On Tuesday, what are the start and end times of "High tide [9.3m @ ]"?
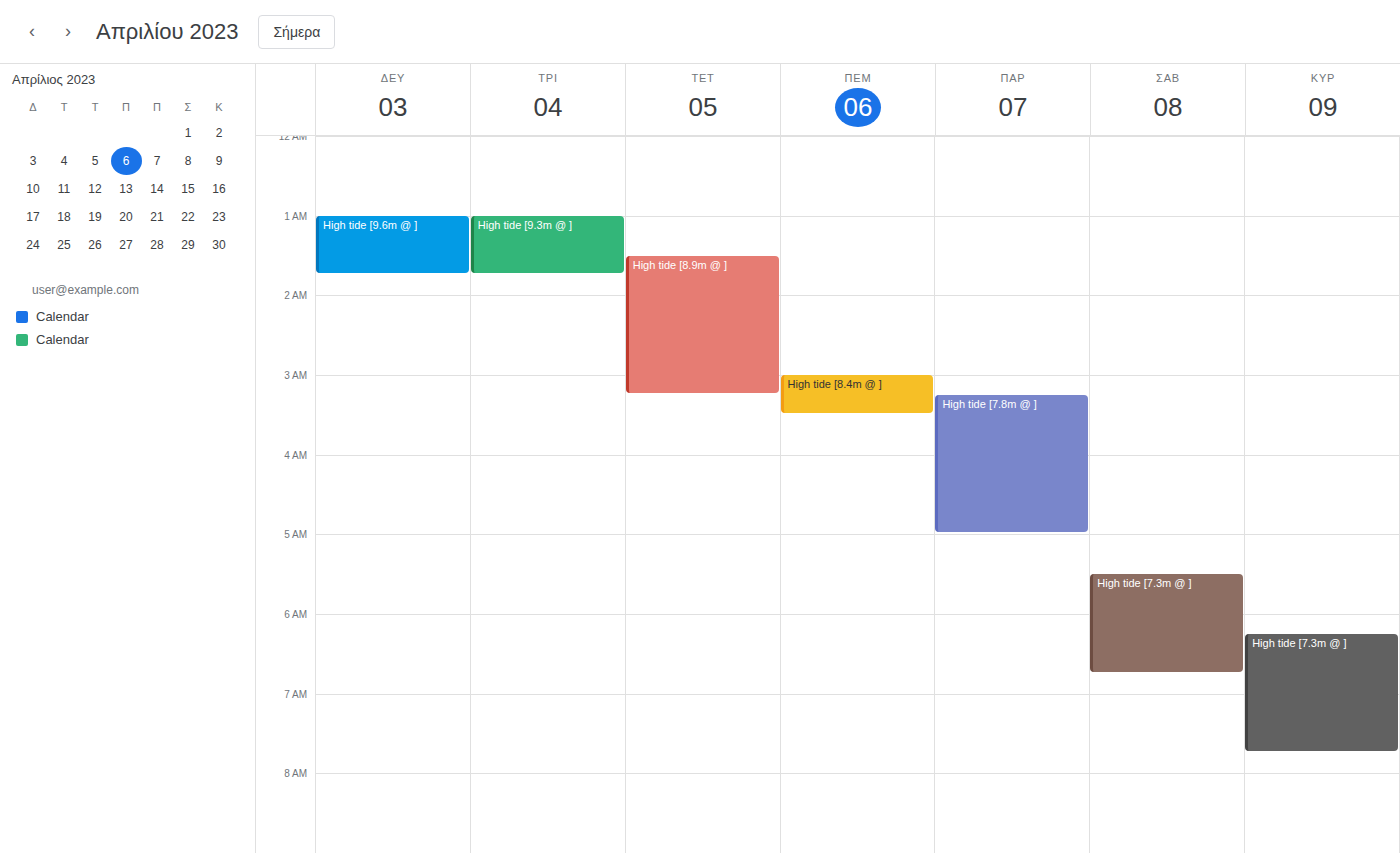
1:00 AM to 1:45 AM